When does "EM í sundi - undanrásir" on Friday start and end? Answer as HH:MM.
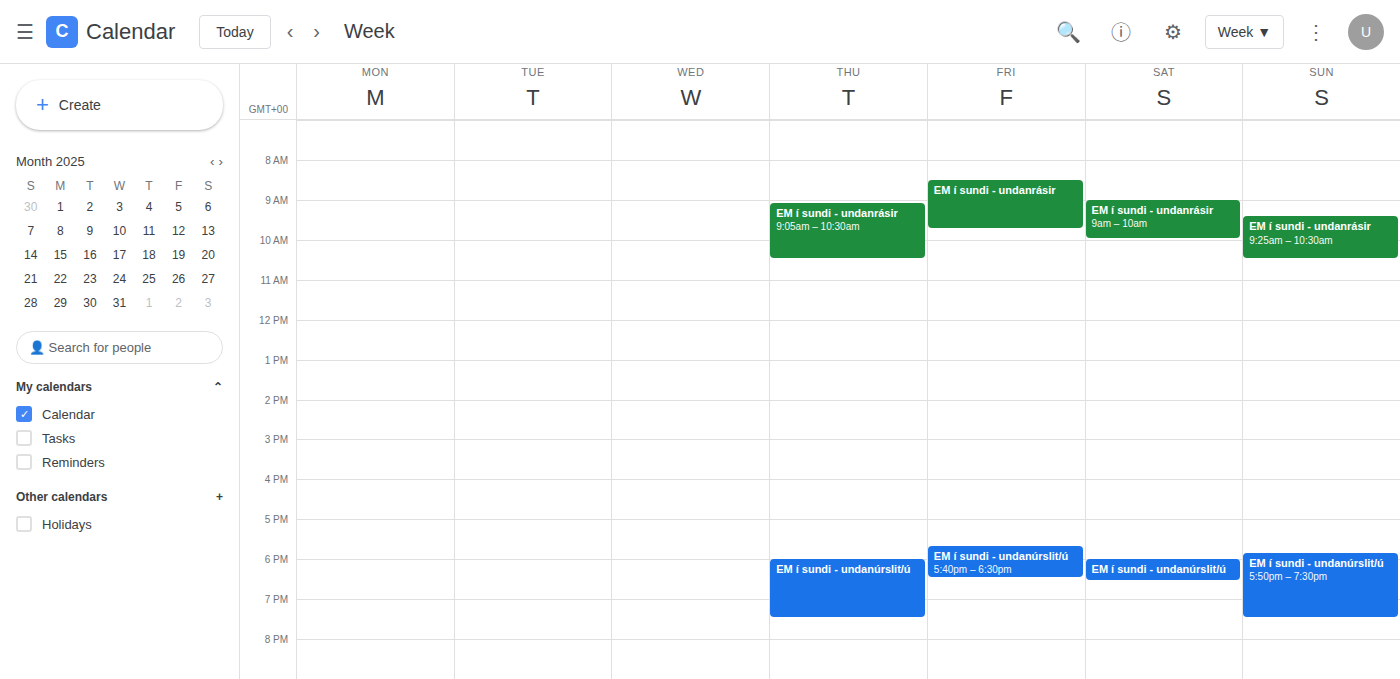
08:30 to 09:45